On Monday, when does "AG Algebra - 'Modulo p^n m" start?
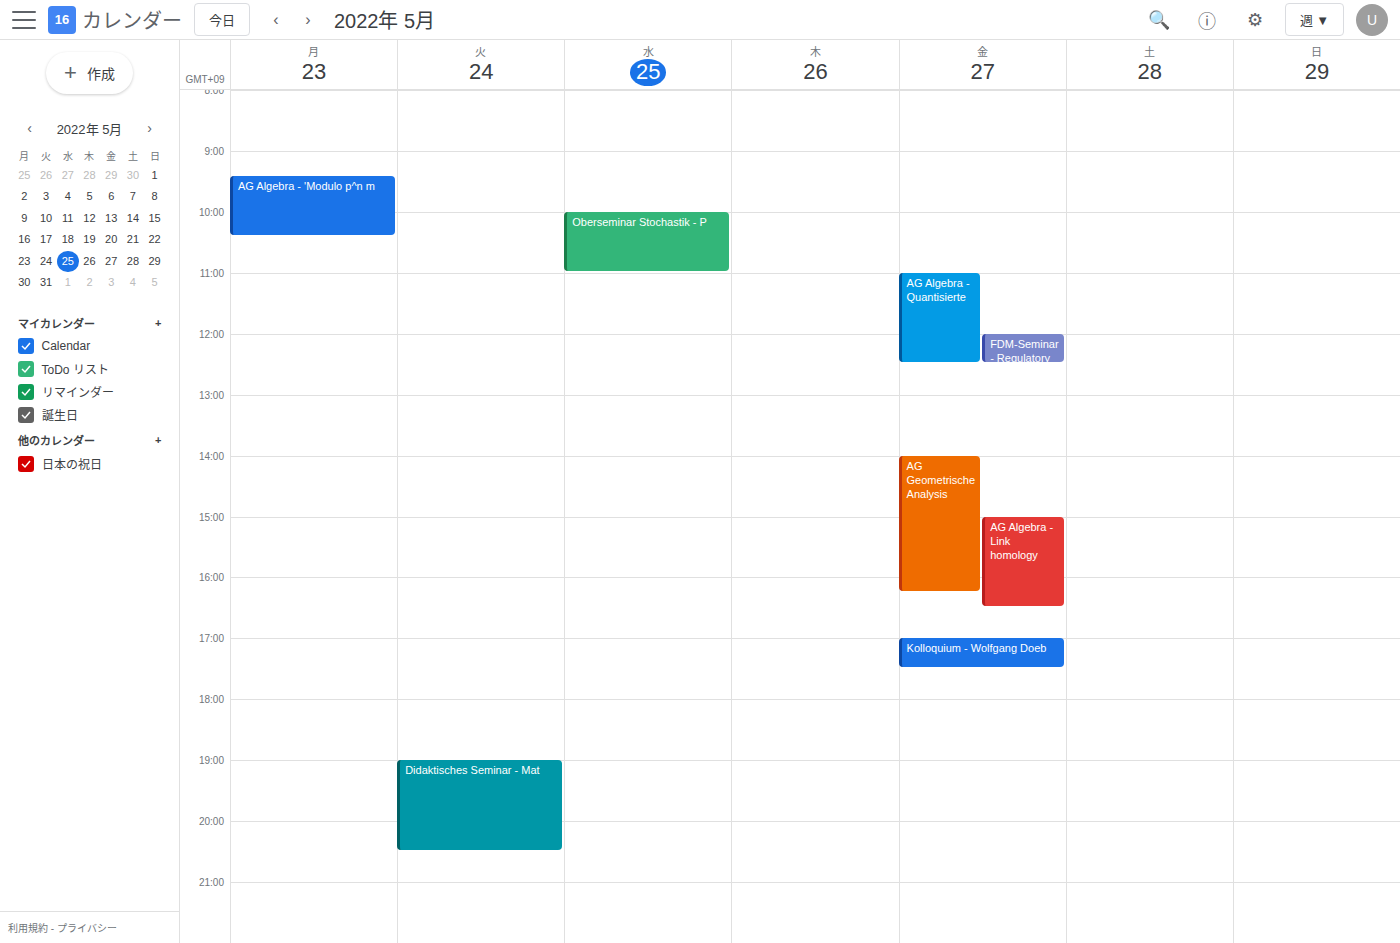
09:25